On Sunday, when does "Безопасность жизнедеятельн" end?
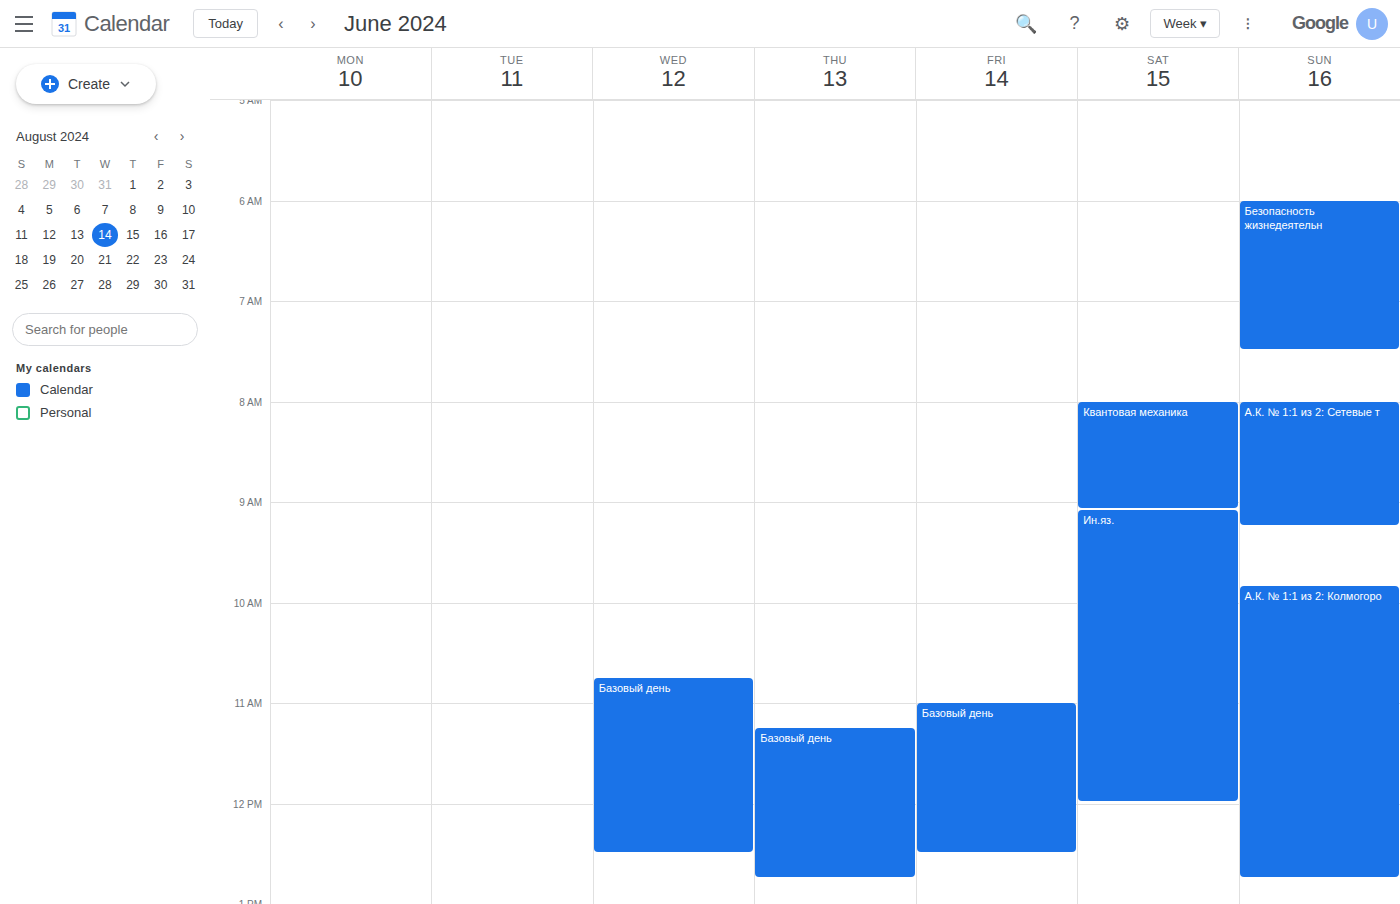
7:30 AM